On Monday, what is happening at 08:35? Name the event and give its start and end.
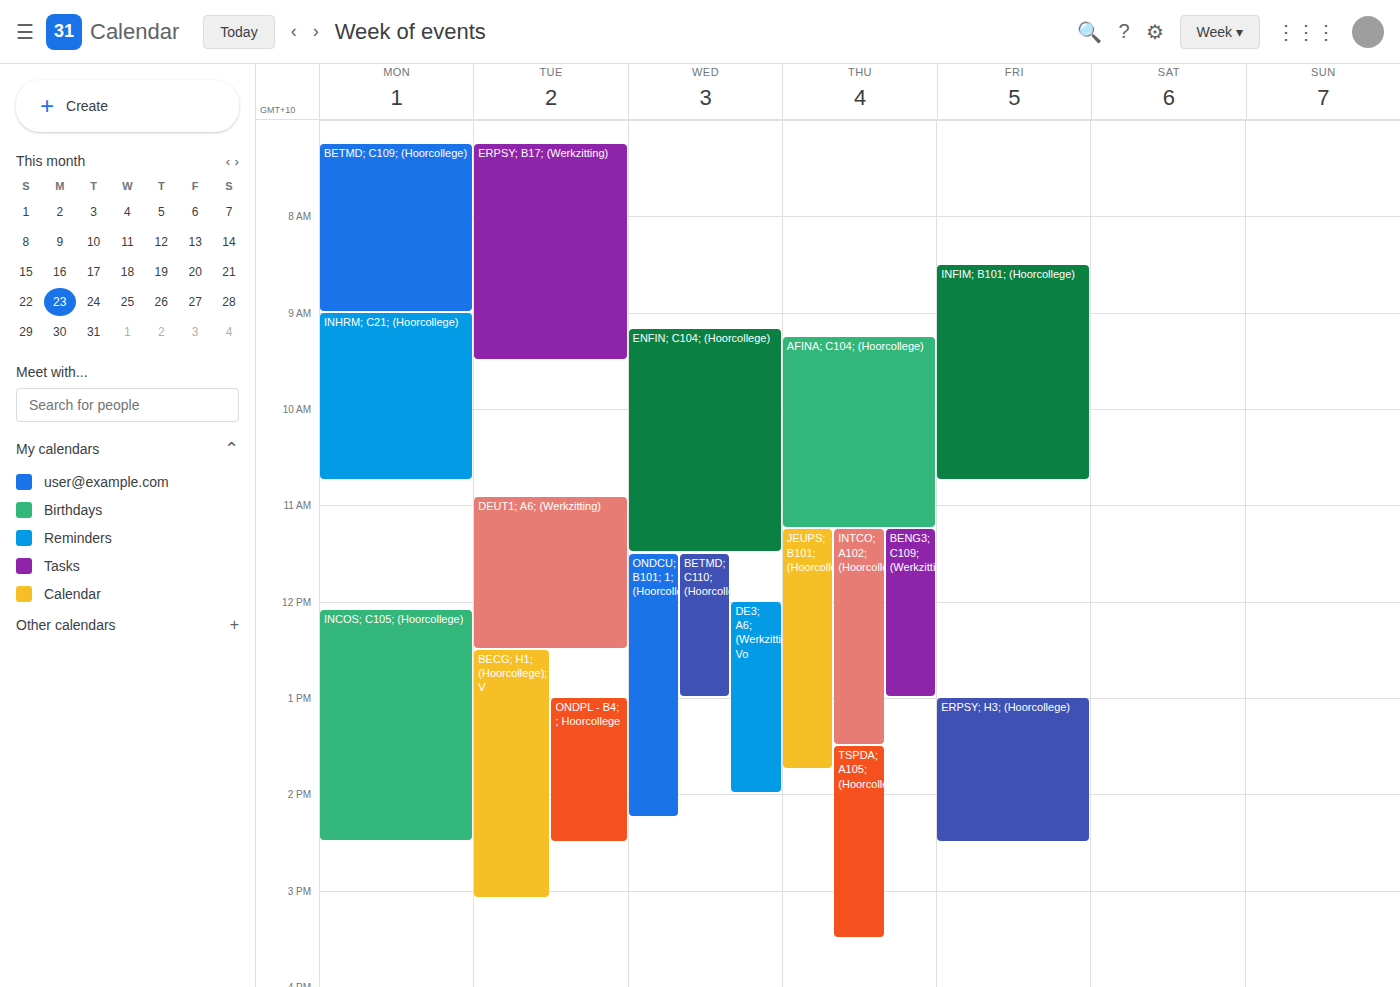
"BETMD; C109; (Hoorcollege)", 07:15 to 09:00